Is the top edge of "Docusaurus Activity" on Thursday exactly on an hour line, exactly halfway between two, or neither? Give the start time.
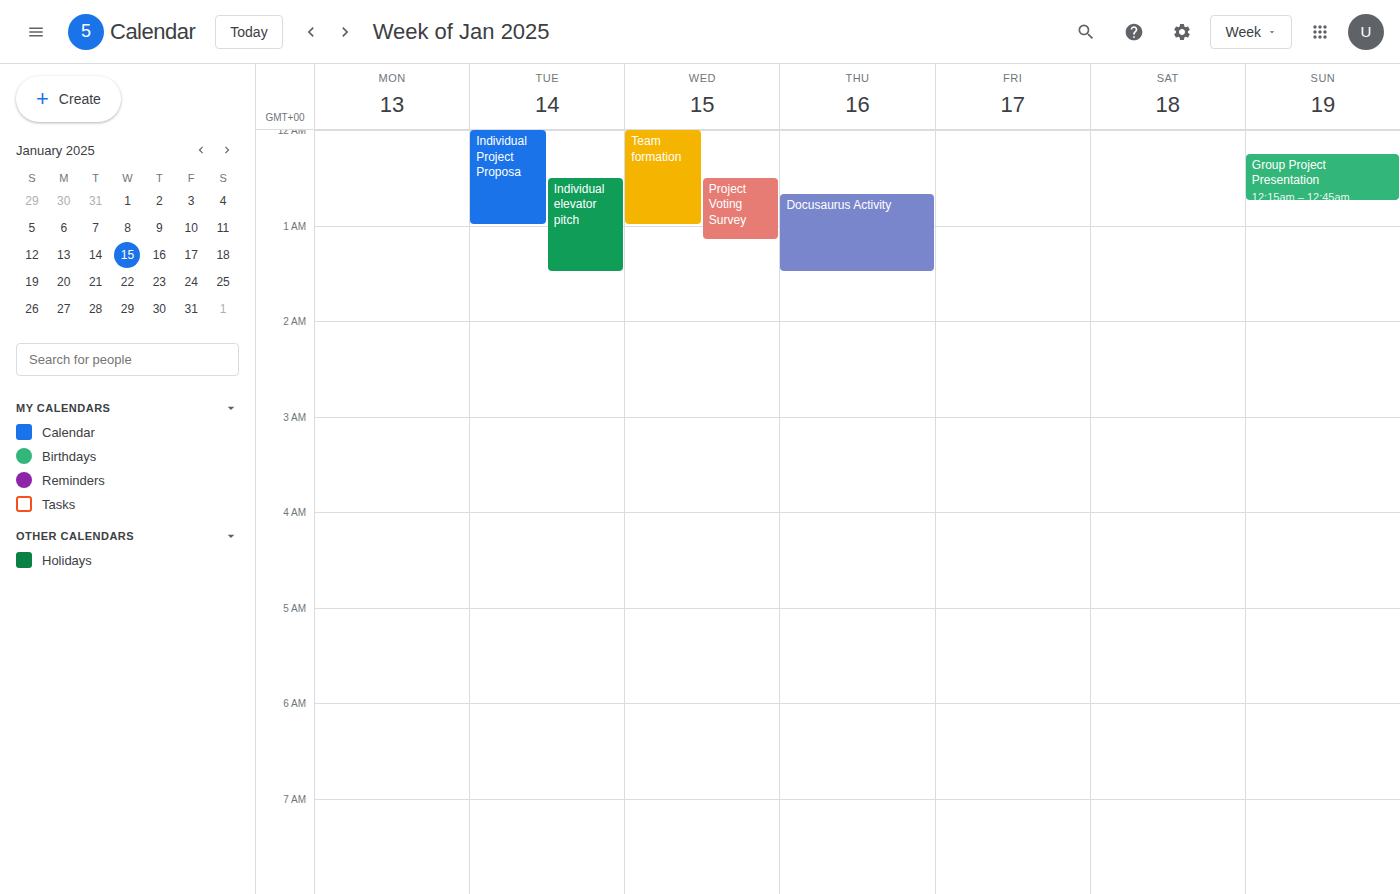
12:40 AM -- neither: 40 minutes below the 12 AM line and 20 minutes above the 1 AM line.